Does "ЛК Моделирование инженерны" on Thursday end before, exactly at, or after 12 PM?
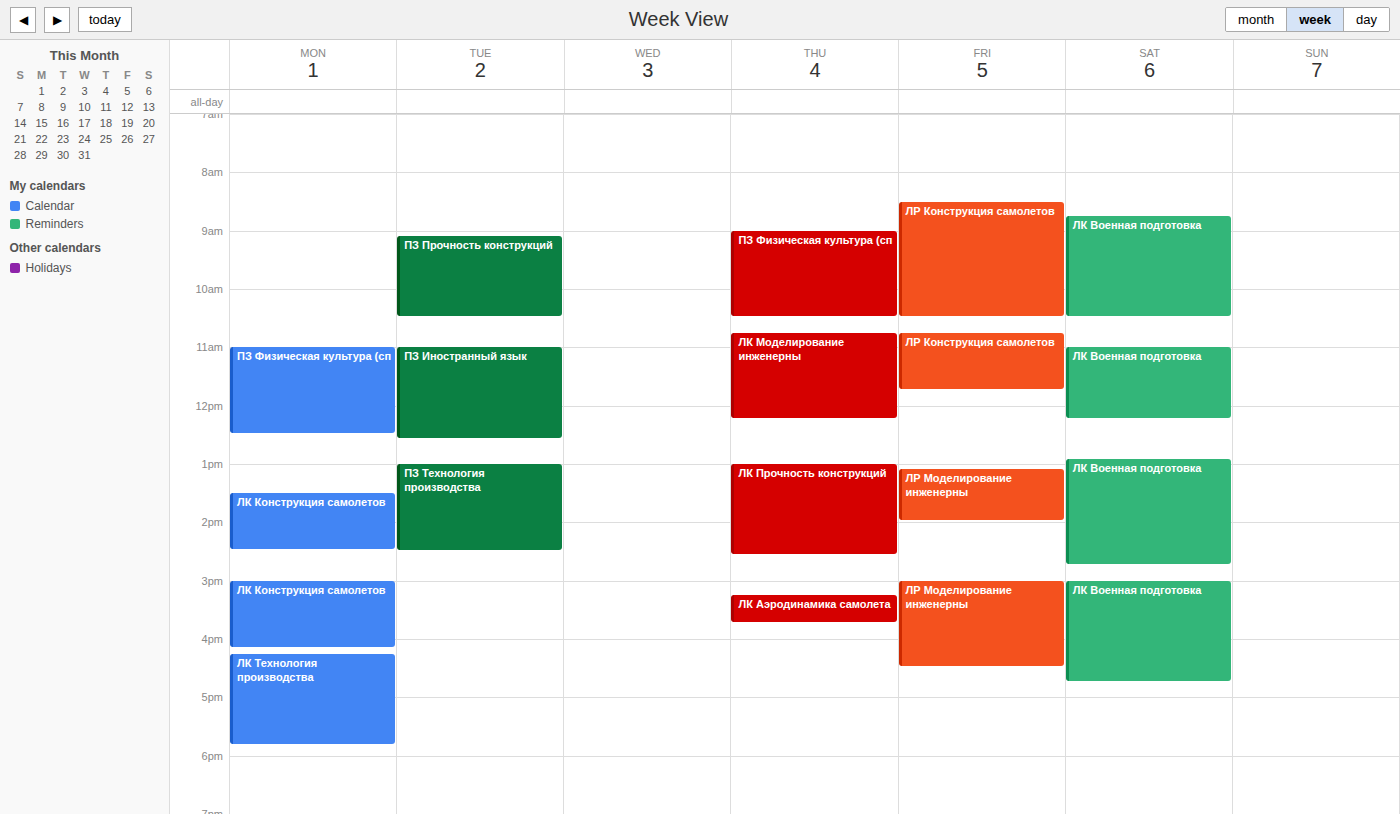
12:15 PM -- after 12 PM, 15 minutes below the 12 PM line.